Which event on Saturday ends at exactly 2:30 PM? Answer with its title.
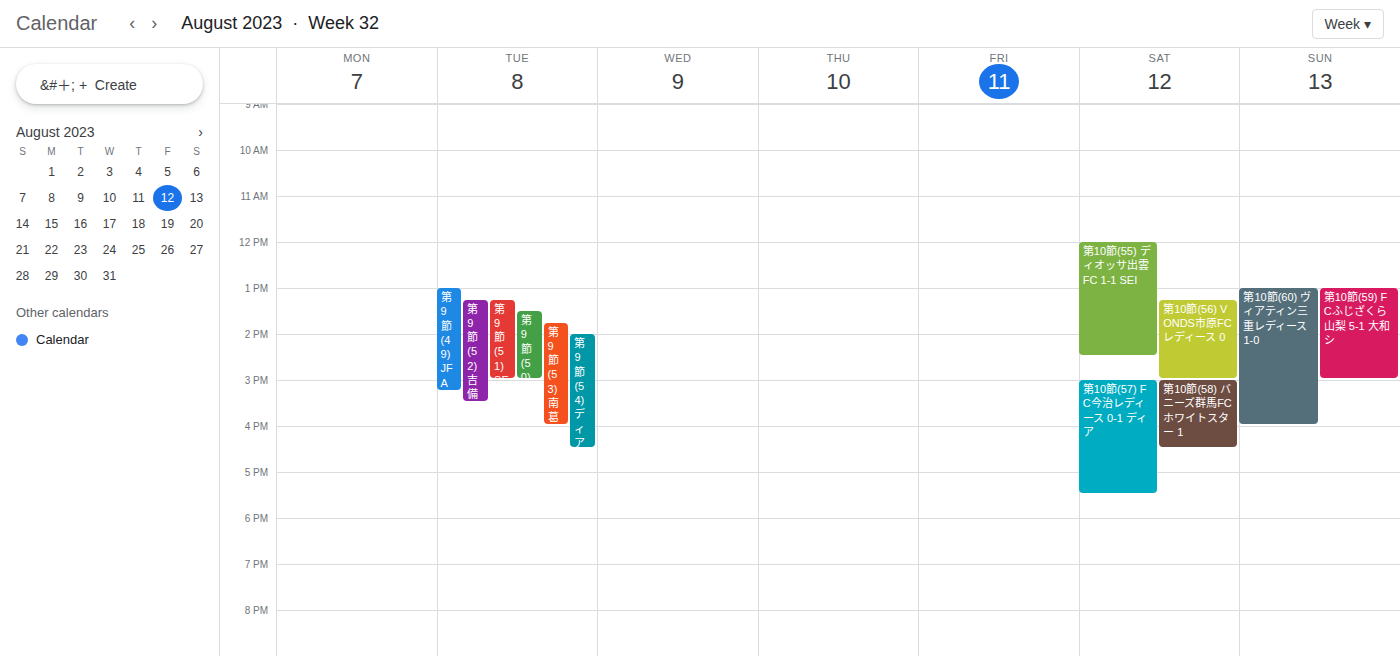
"第10節(55) ディオッサ出雲FC 1-1 SEI"